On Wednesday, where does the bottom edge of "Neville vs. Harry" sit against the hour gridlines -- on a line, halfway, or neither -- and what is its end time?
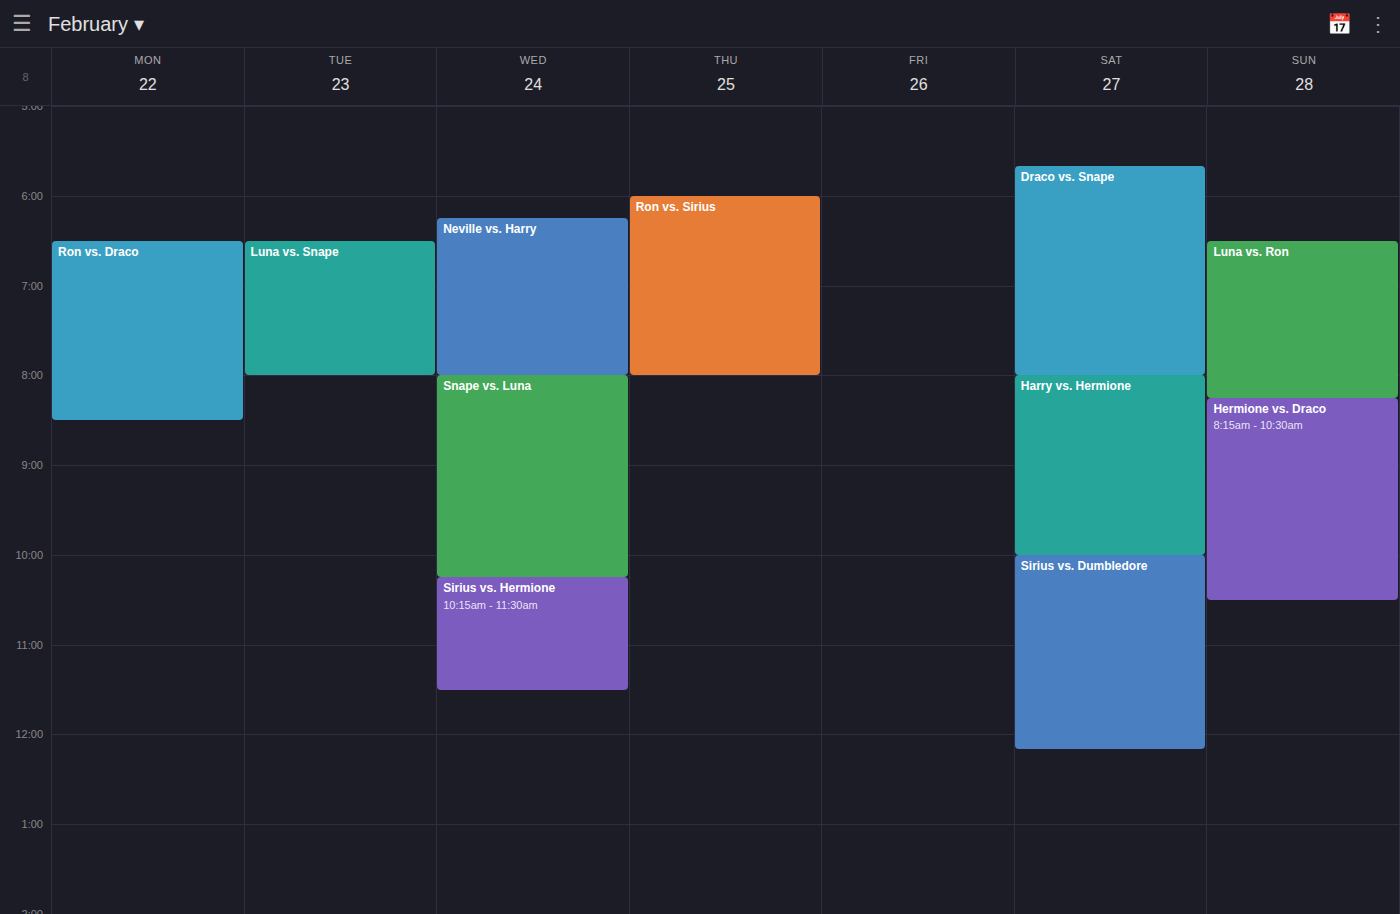
8:00 AM -- exactly on the 8 AM line.